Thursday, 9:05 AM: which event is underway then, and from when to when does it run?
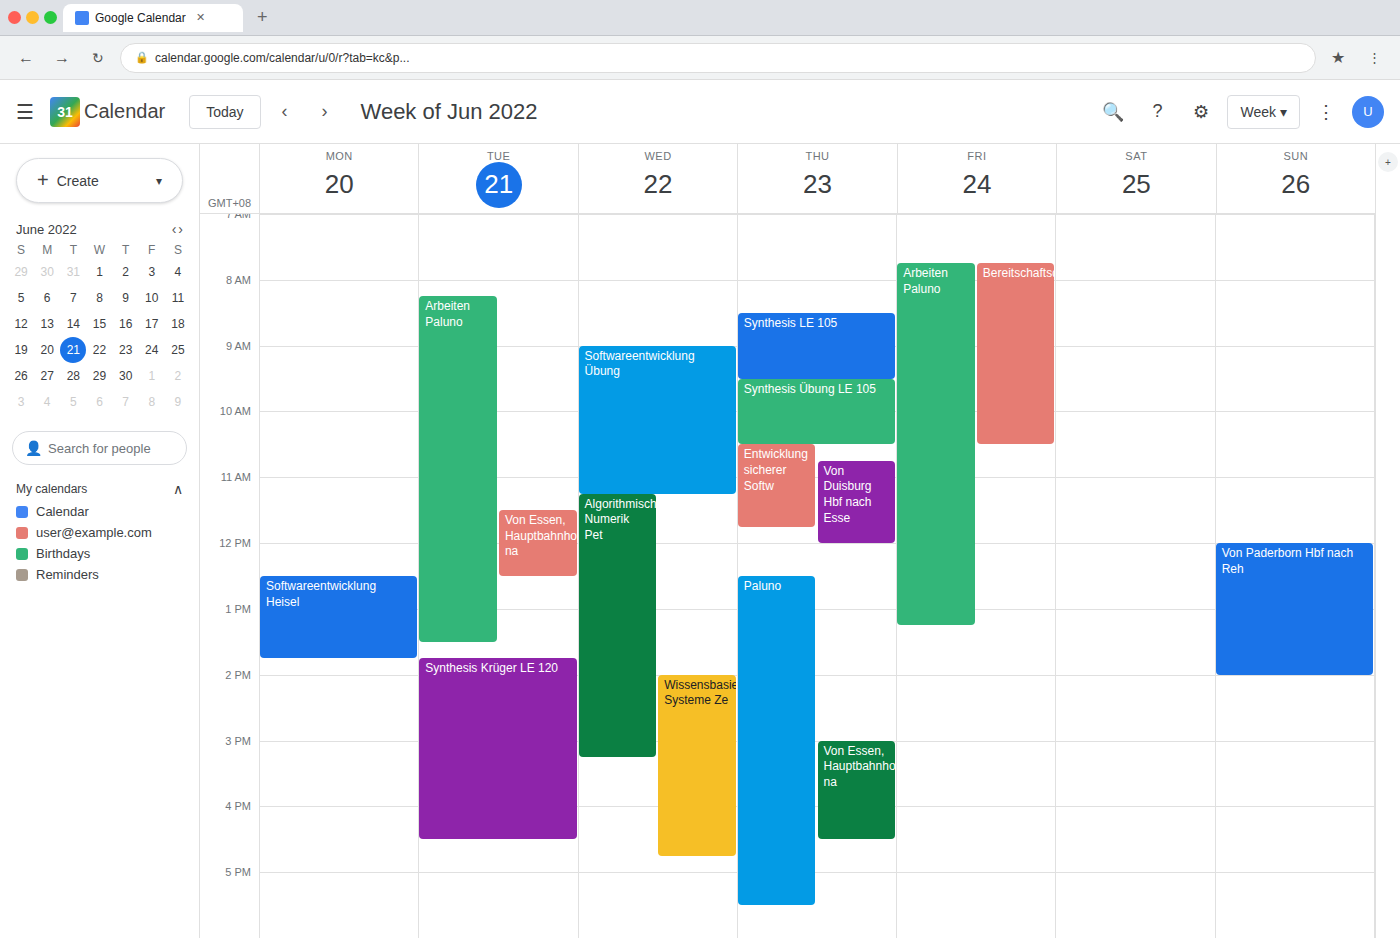
"Synthesis LE 105", 8:30 AM to 9:30 AM